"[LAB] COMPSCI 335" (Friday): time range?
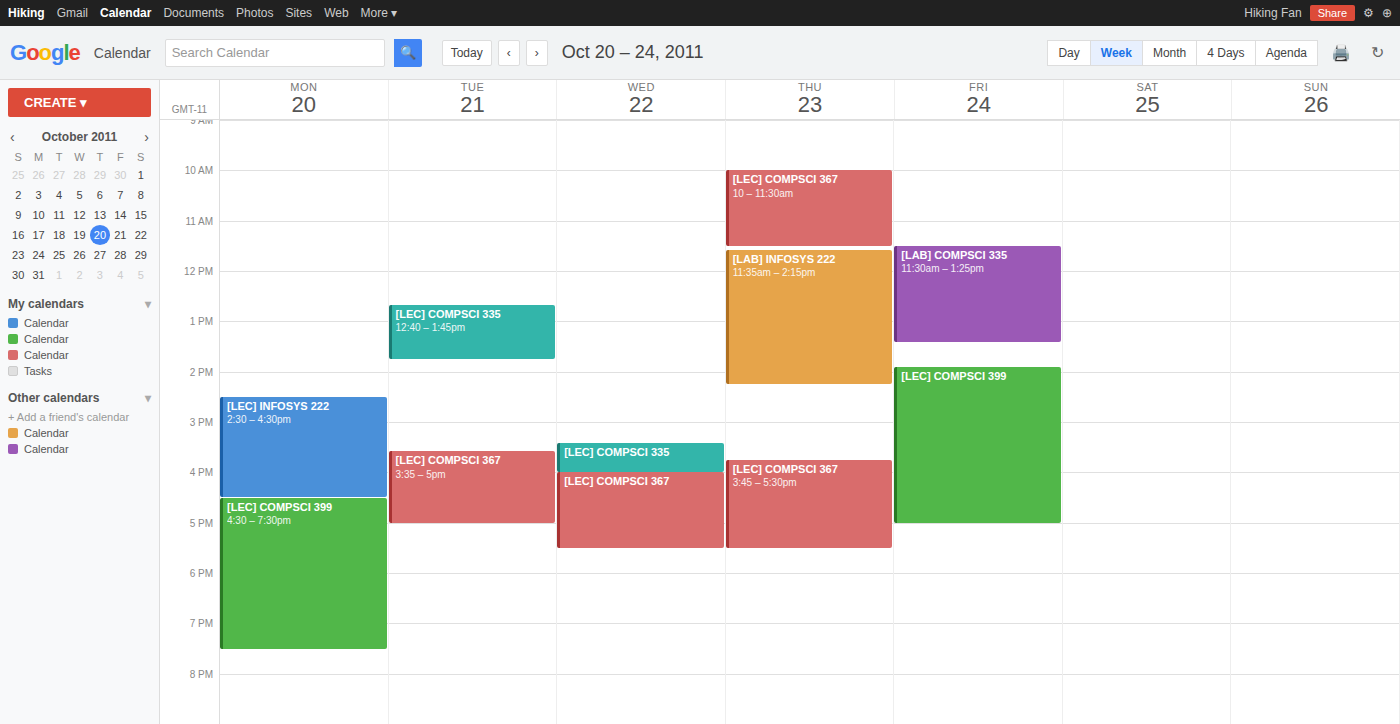
11:30 to 13:25